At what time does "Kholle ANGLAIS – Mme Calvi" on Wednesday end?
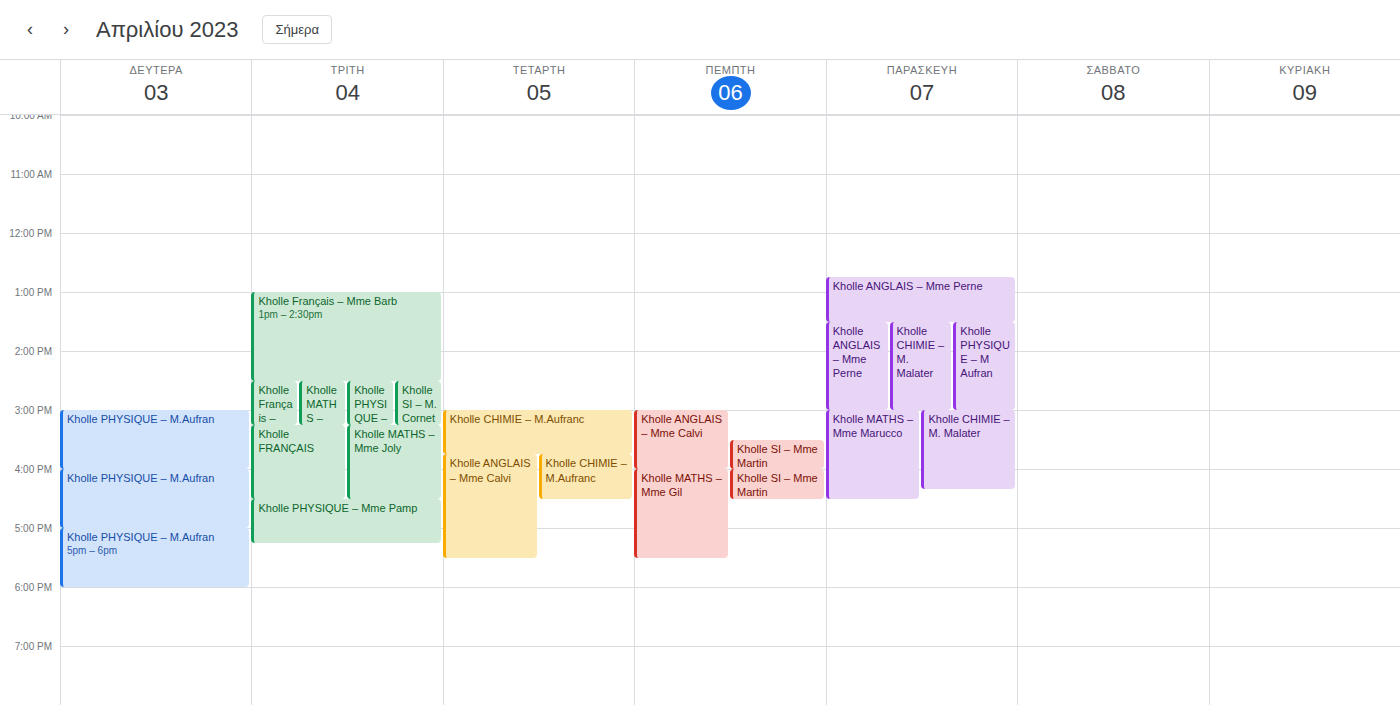
5:30 PM